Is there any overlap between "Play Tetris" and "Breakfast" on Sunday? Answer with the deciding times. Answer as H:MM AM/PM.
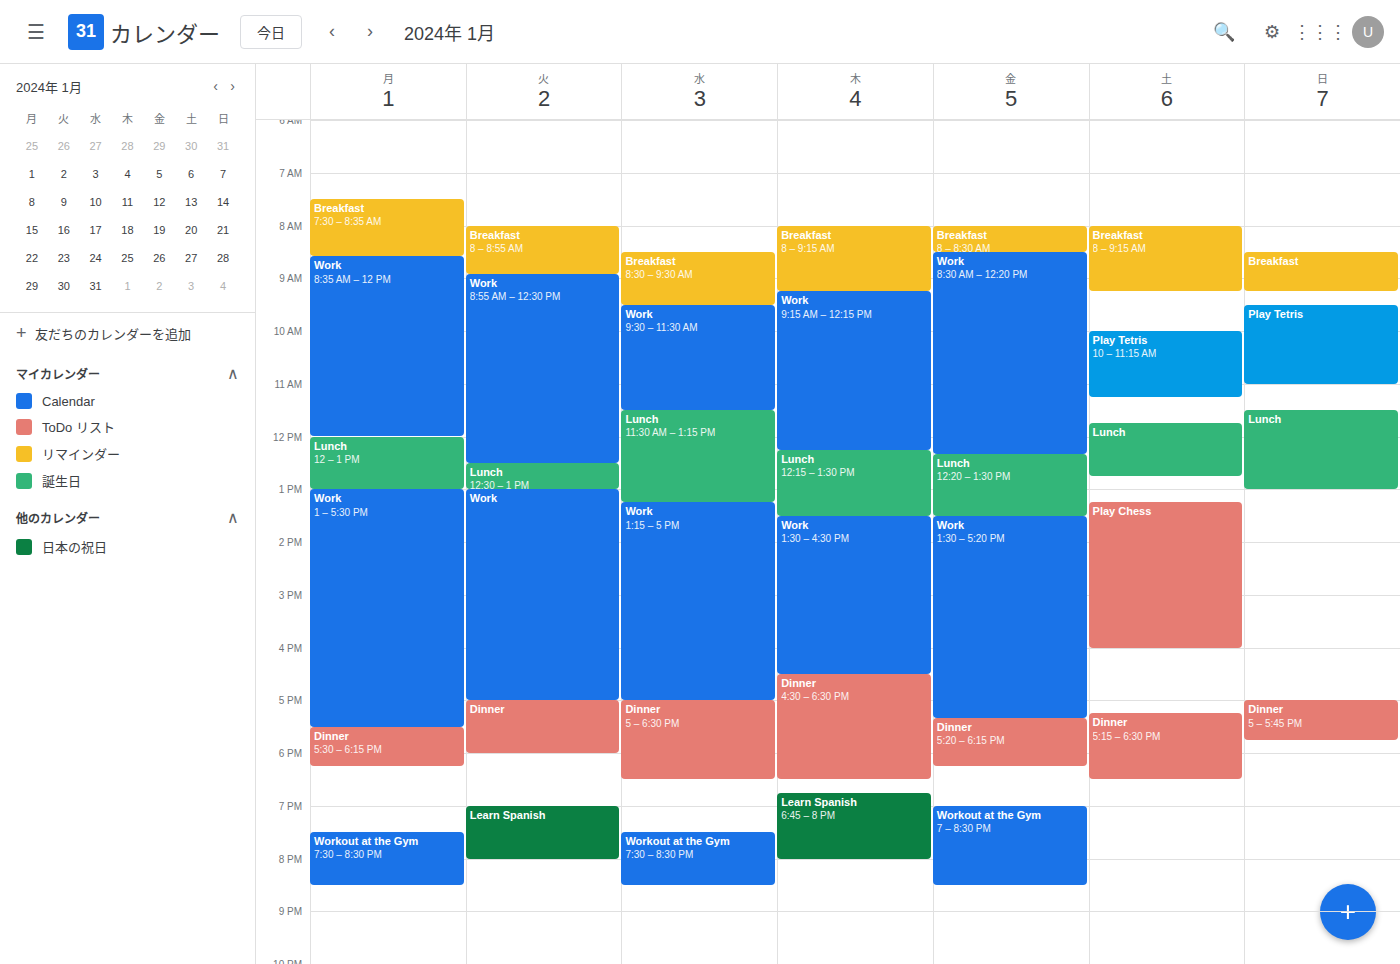
"Breakfast" ends at 9:15 AM and "Play Tetris" starts at 9:30 AM -- no overlap.